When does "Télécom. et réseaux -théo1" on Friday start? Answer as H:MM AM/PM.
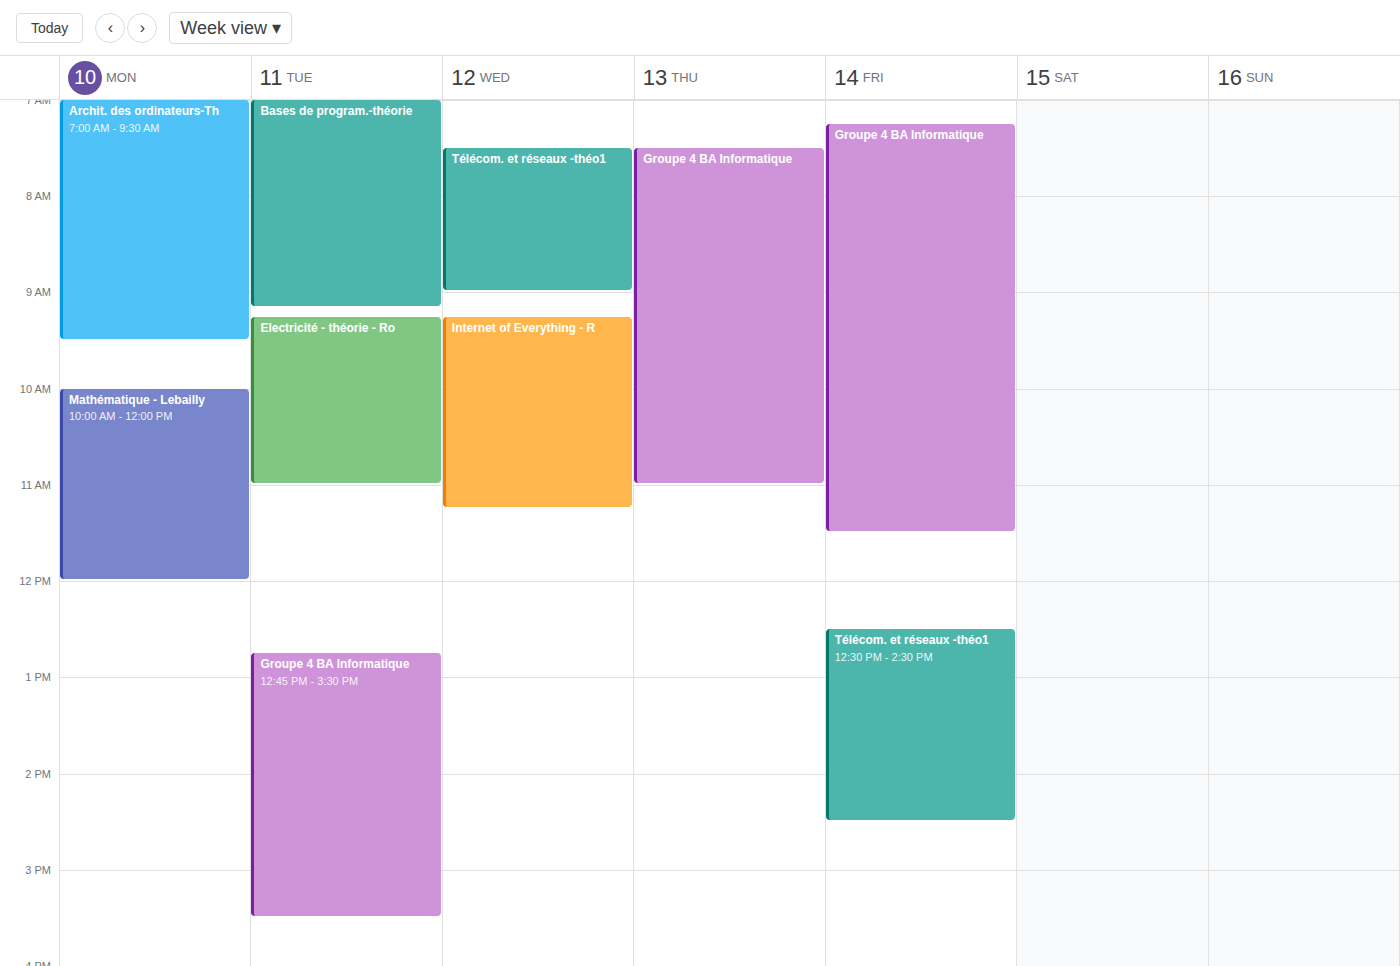
12:30 PM